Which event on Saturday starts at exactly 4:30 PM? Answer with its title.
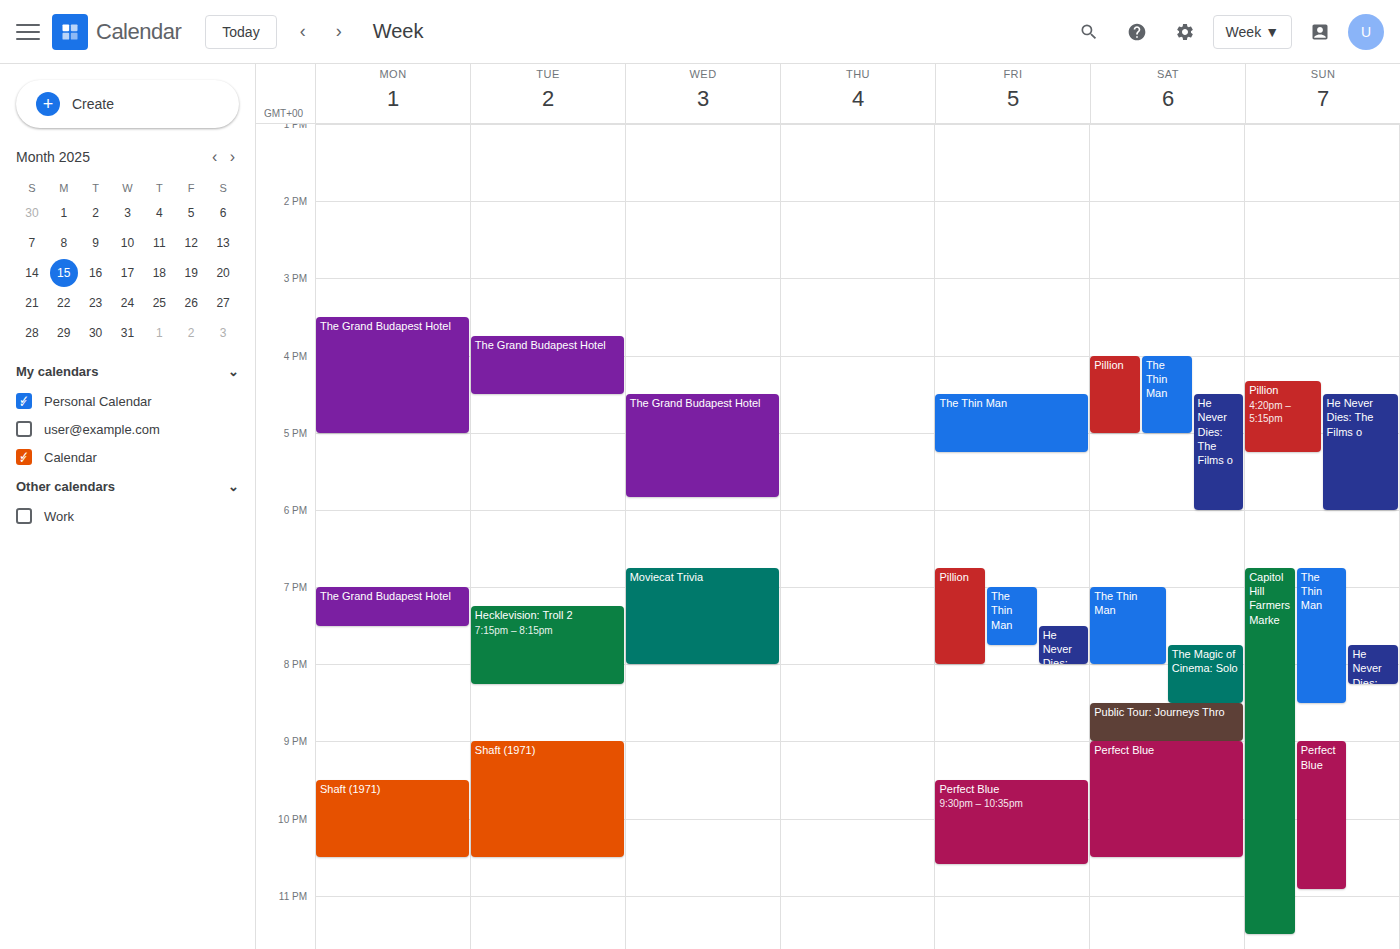
"He Never Dies: The Films o"